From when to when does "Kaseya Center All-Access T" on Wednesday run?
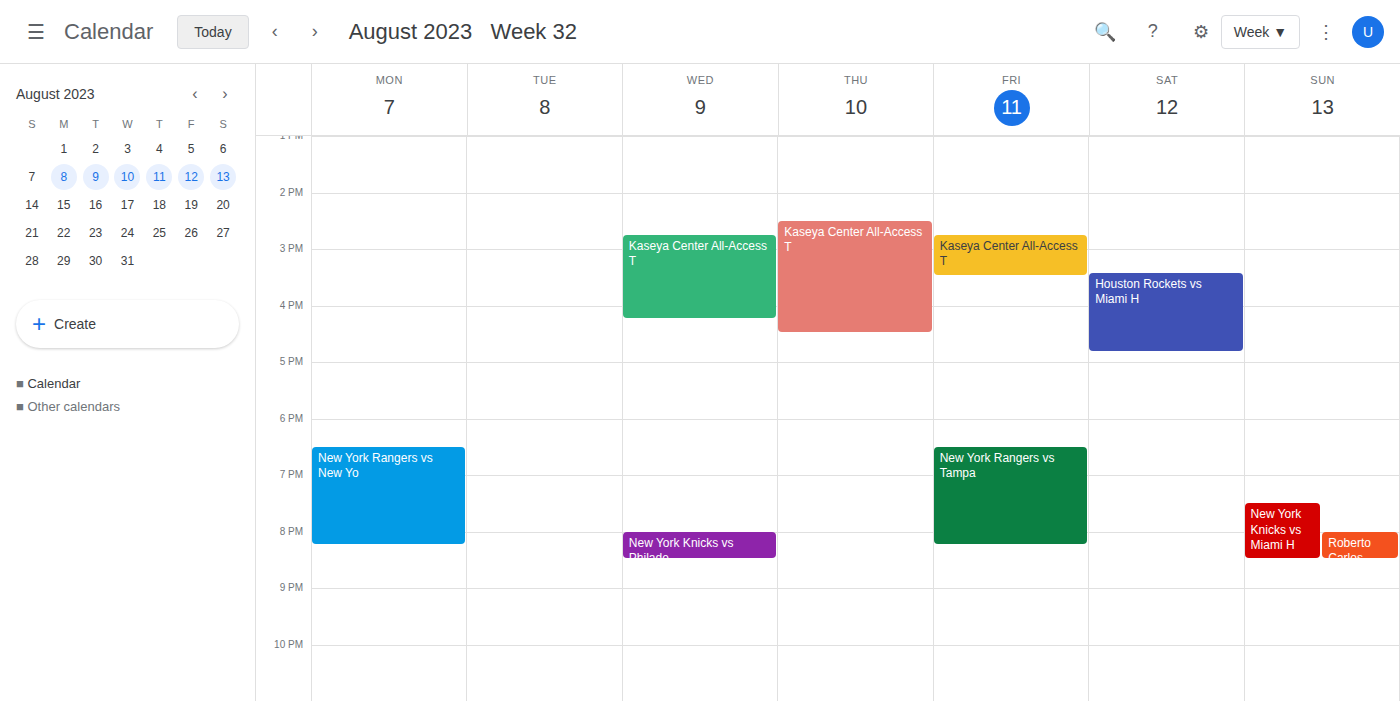
2:45 PM to 4:15 PM